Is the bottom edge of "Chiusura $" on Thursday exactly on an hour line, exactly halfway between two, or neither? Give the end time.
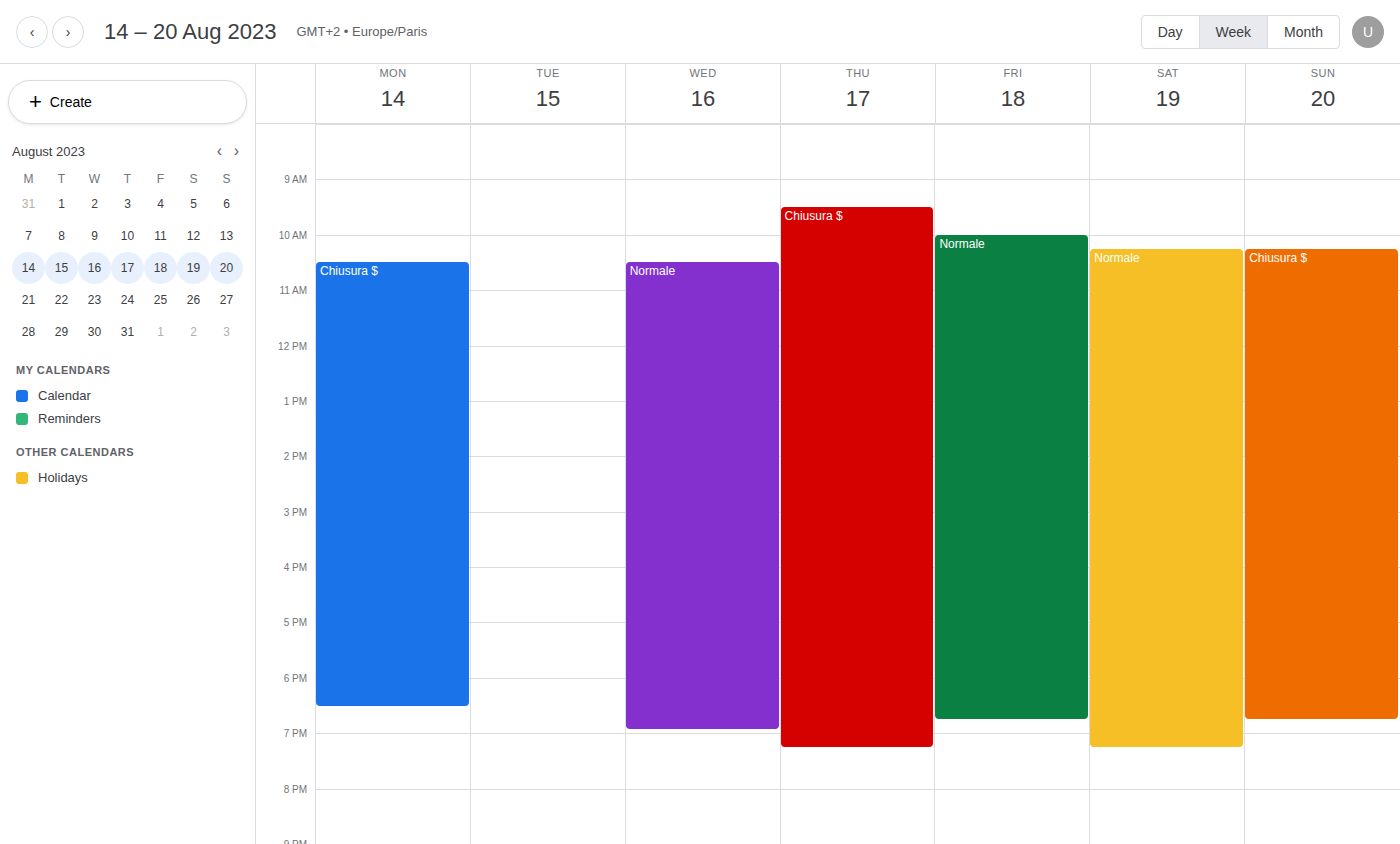
7:15 PM -- neither: a quarter of the way from the 7 PM line to the 8 PM line.